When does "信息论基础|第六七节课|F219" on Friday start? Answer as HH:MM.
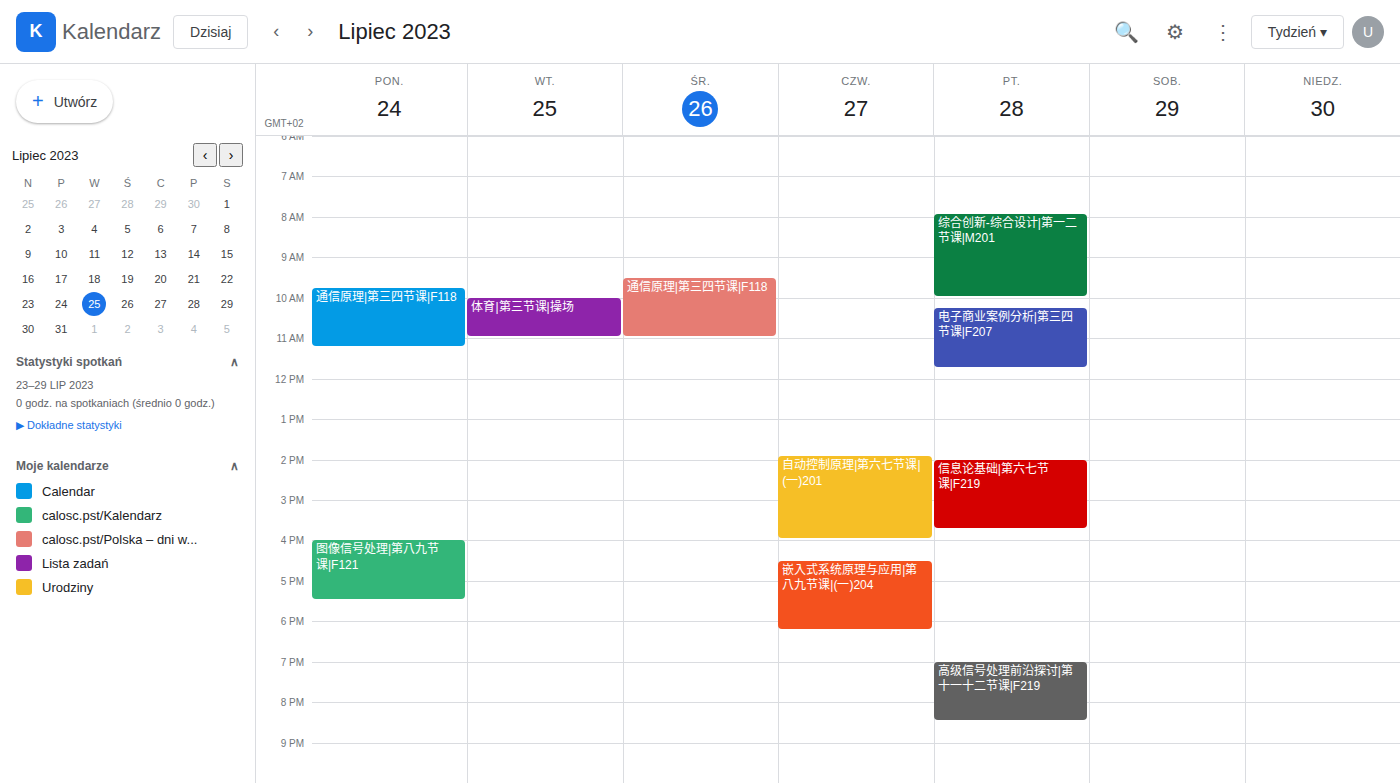
14:00